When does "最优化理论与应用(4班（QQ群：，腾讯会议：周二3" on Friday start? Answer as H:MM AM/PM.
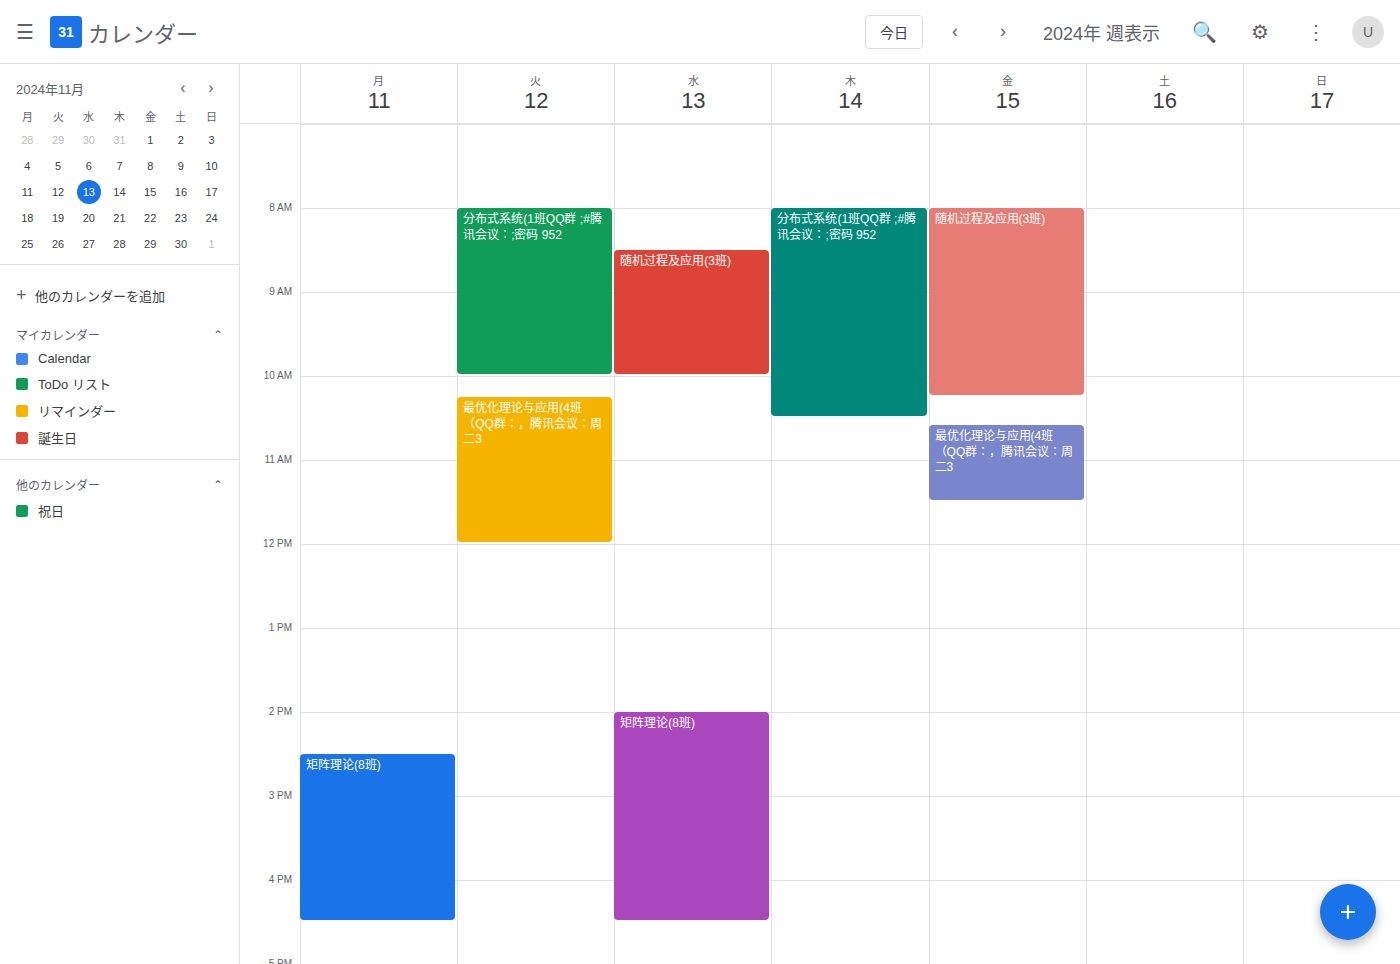
10:35 AM